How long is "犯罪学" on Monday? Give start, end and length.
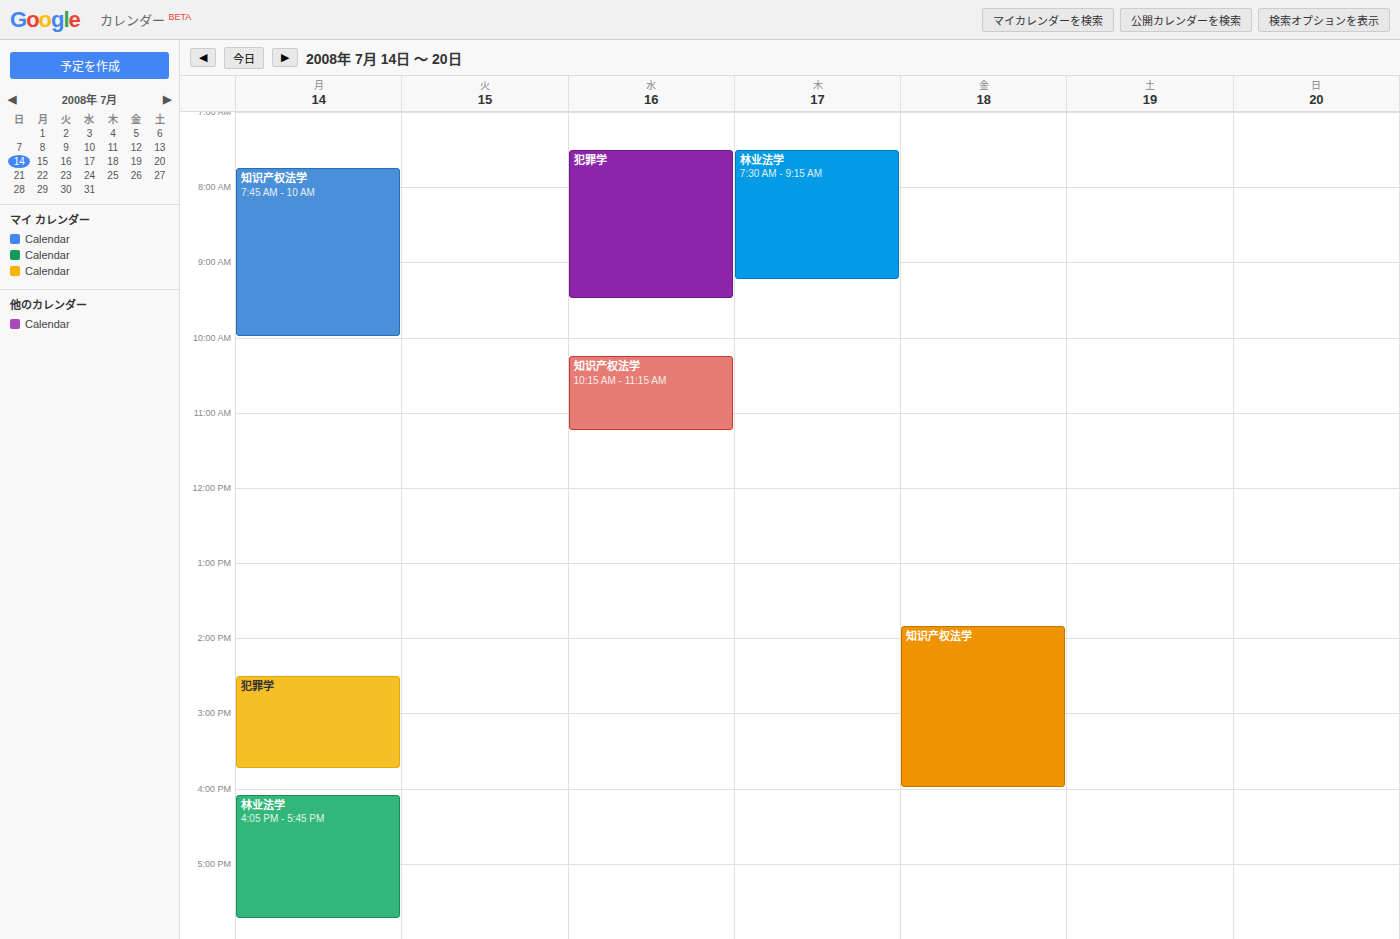
2:30 PM to 3:45 PM, 1 hour 15 minutes